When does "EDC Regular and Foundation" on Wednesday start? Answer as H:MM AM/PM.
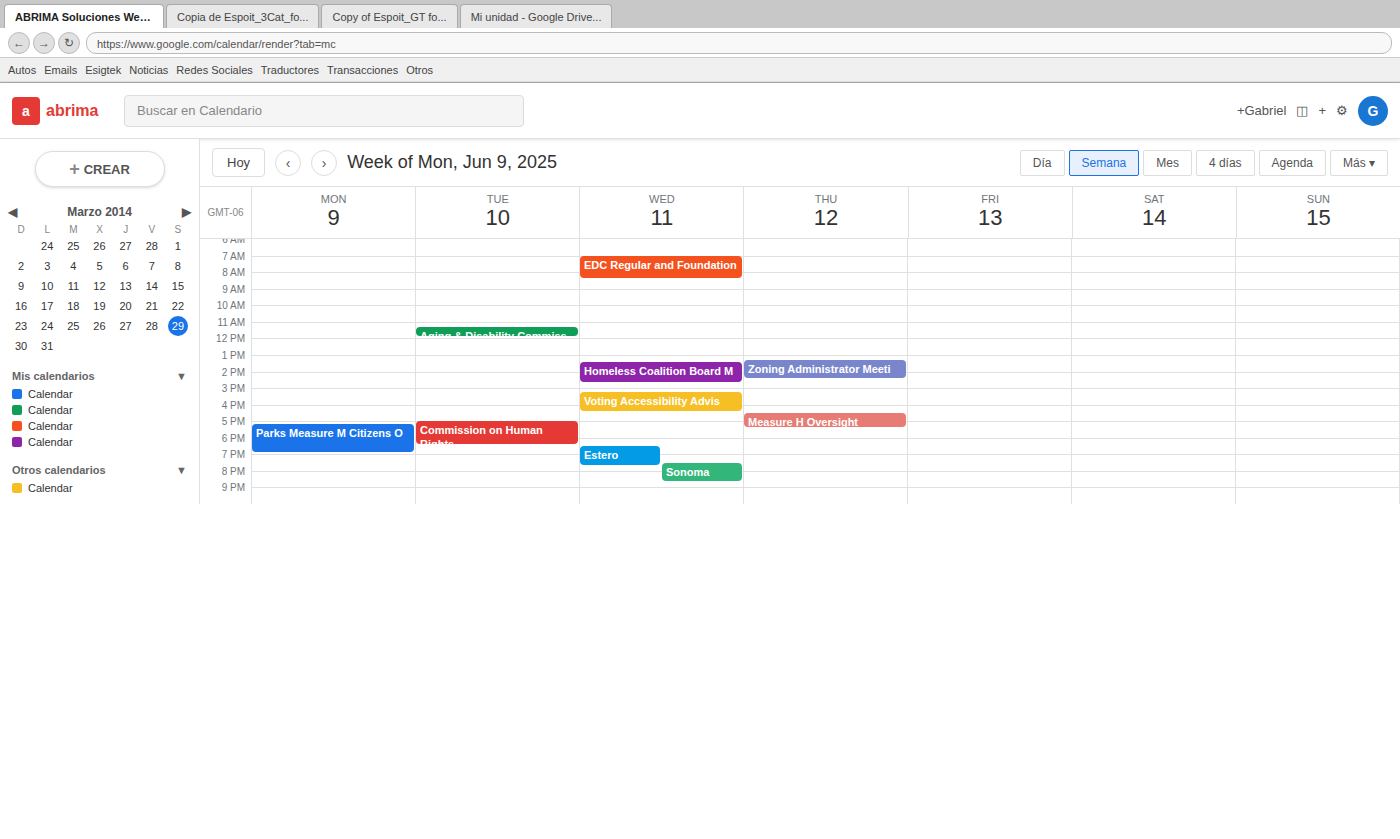
7:00 AM